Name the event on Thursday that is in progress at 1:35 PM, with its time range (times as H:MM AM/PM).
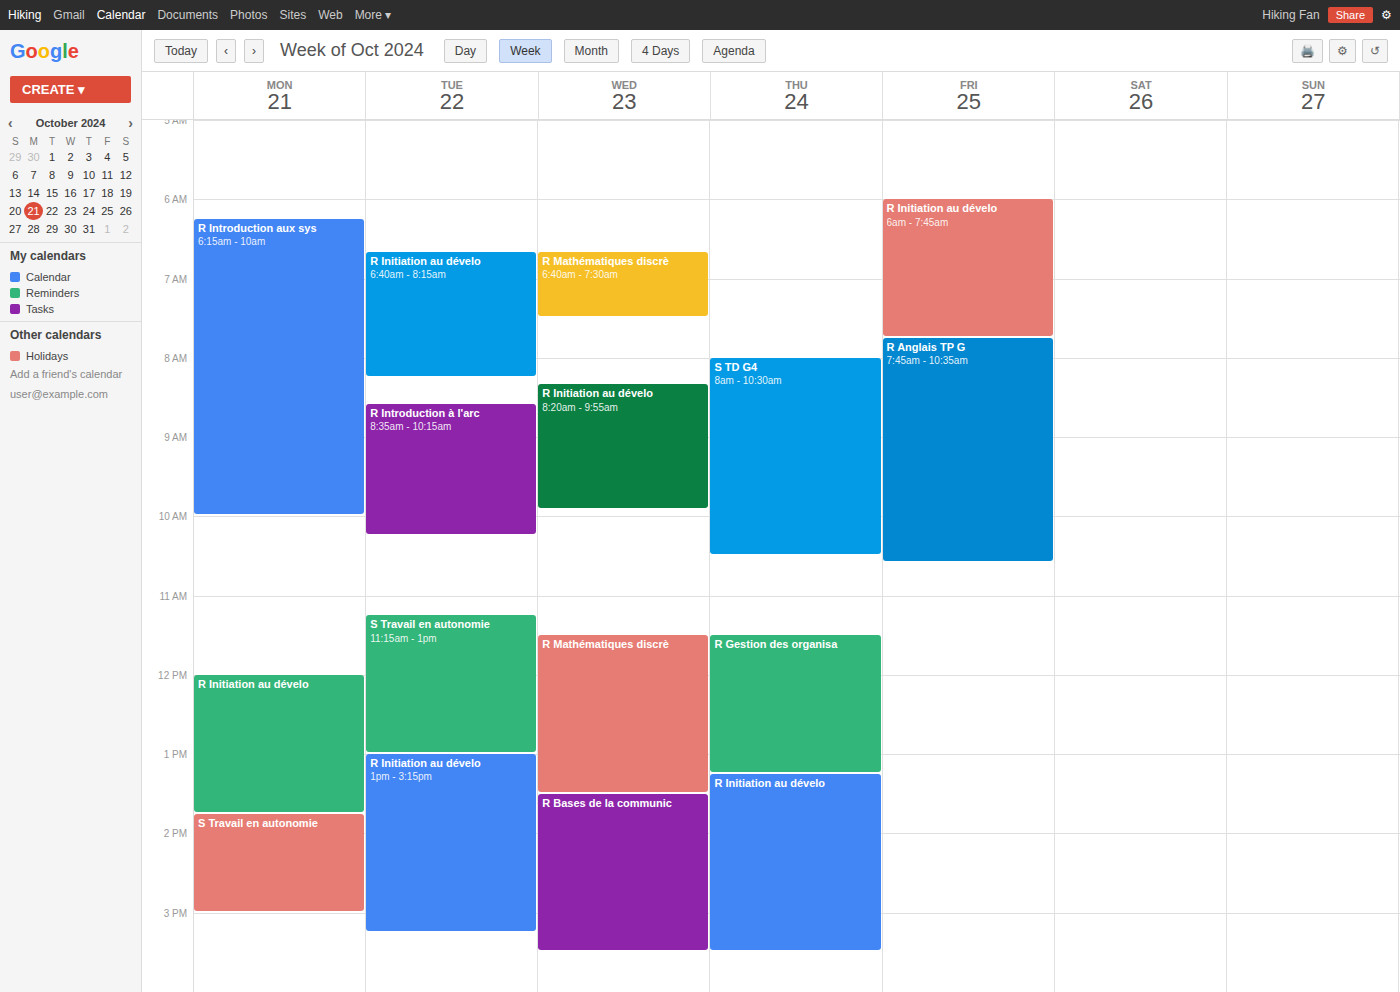
"R Initiation au dévelo", 1:15 PM to 3:30 PM